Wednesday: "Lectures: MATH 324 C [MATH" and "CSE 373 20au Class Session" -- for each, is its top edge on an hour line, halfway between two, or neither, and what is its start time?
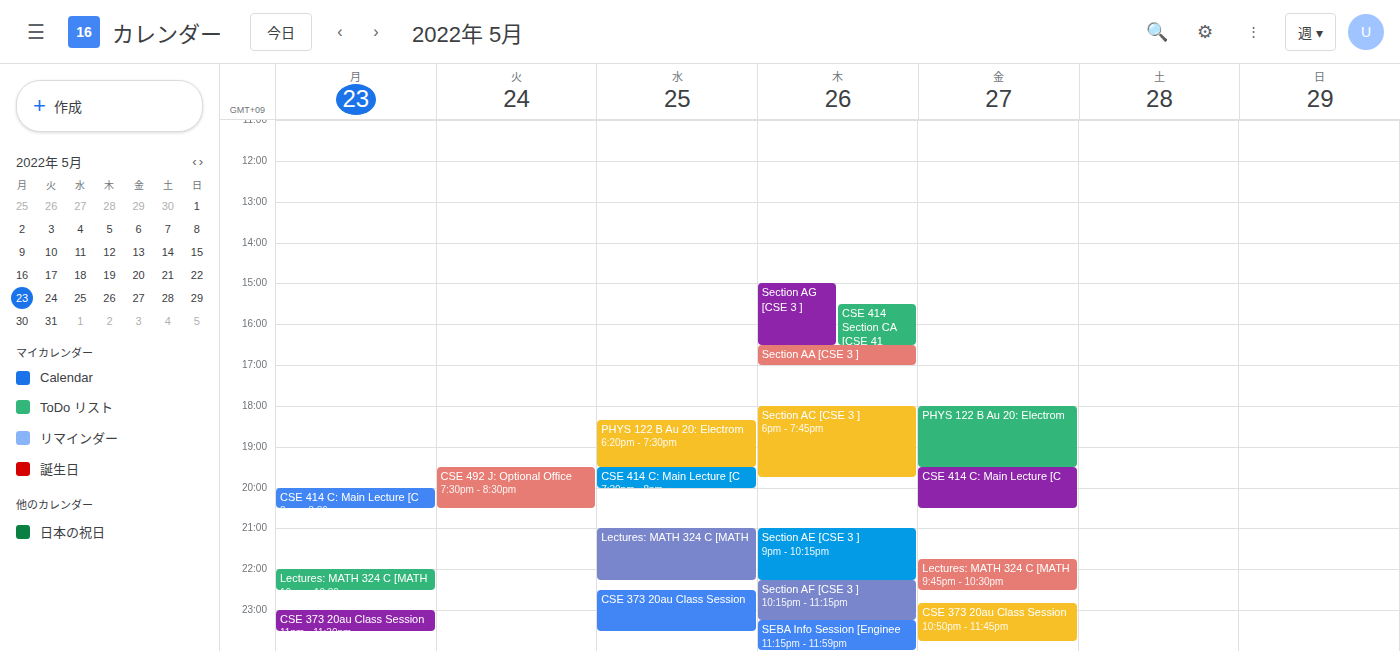
"Lectures: MATH 324 C [MATH": 21:00, exactly on the 21:00 line. "CSE 373 20au Class Session": 22:30, halfway between the 22:00 and 23:00 lines.